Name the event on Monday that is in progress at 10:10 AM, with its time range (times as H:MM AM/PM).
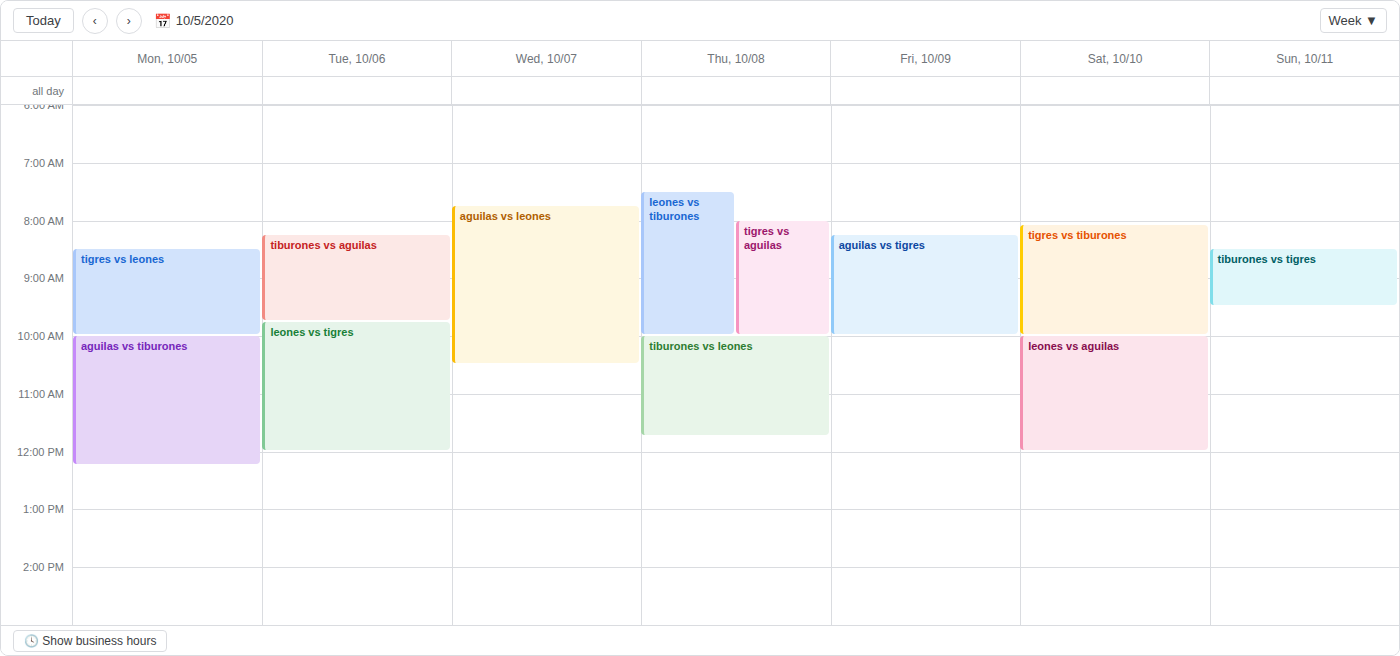
"aguilas vs tiburones", 10:00 AM to 12:15 PM